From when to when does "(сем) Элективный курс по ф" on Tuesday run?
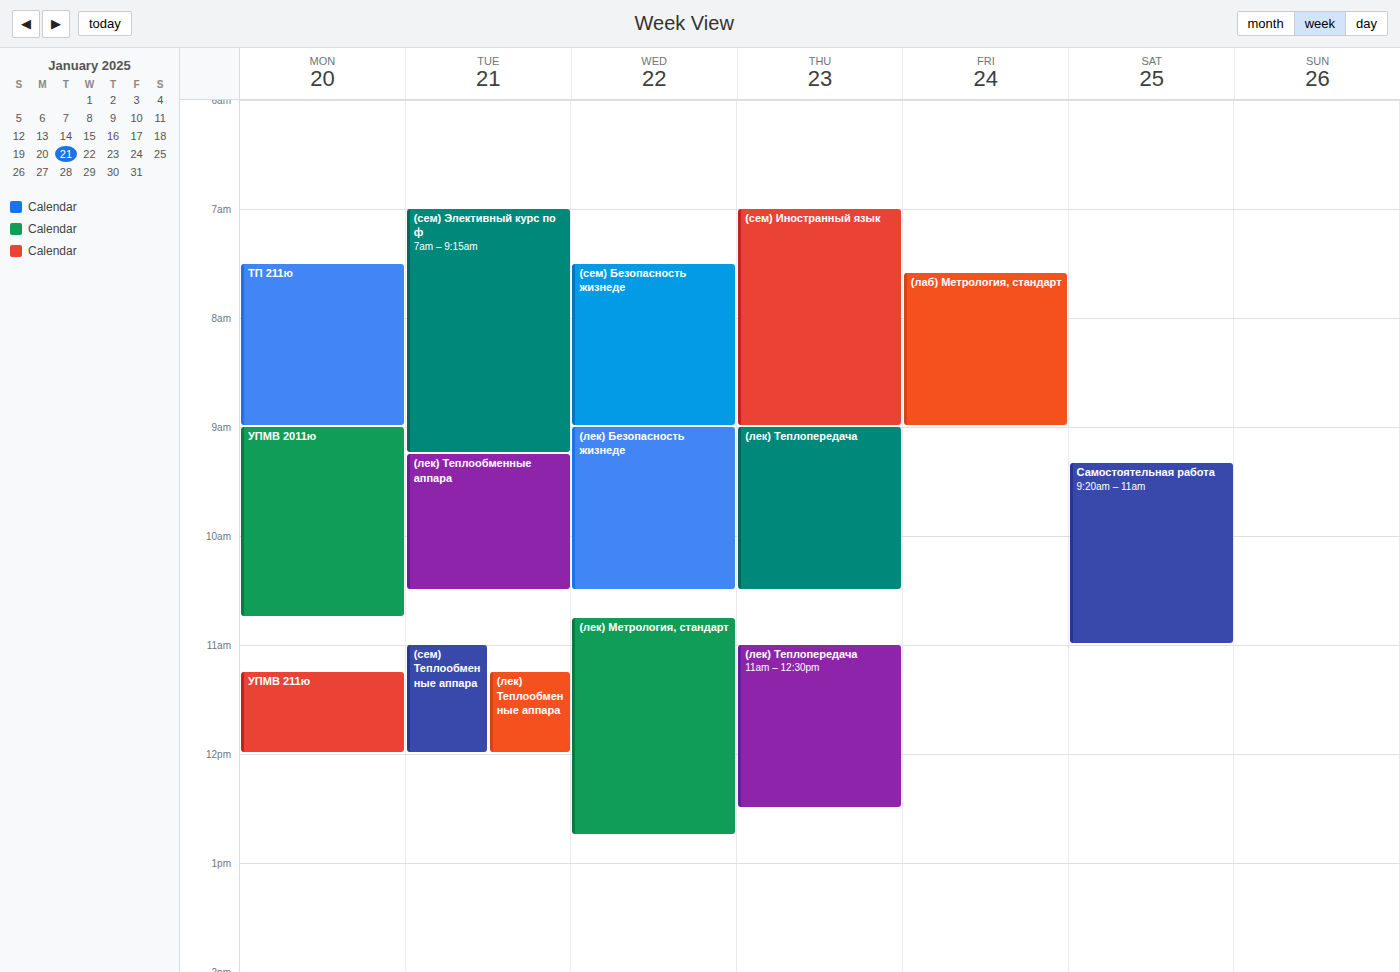
7:00 AM to 9:15 AM